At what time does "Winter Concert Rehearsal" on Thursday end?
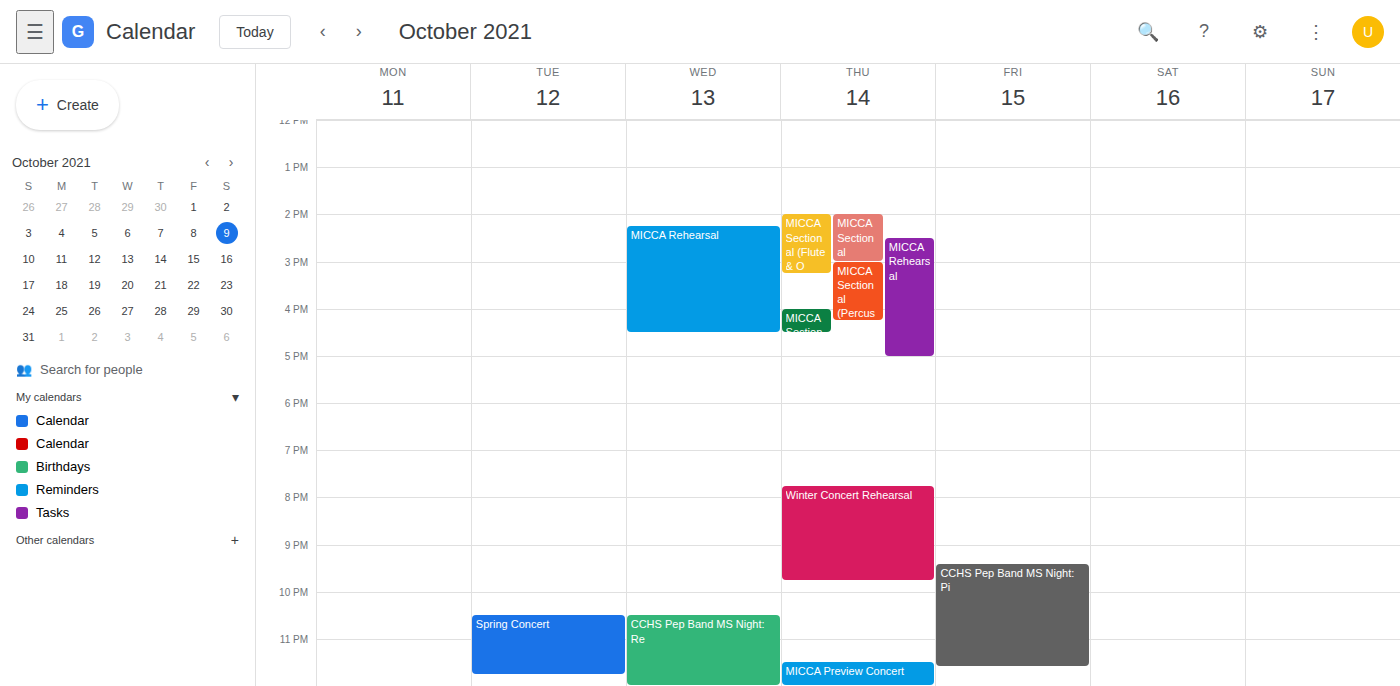
9:45 PM